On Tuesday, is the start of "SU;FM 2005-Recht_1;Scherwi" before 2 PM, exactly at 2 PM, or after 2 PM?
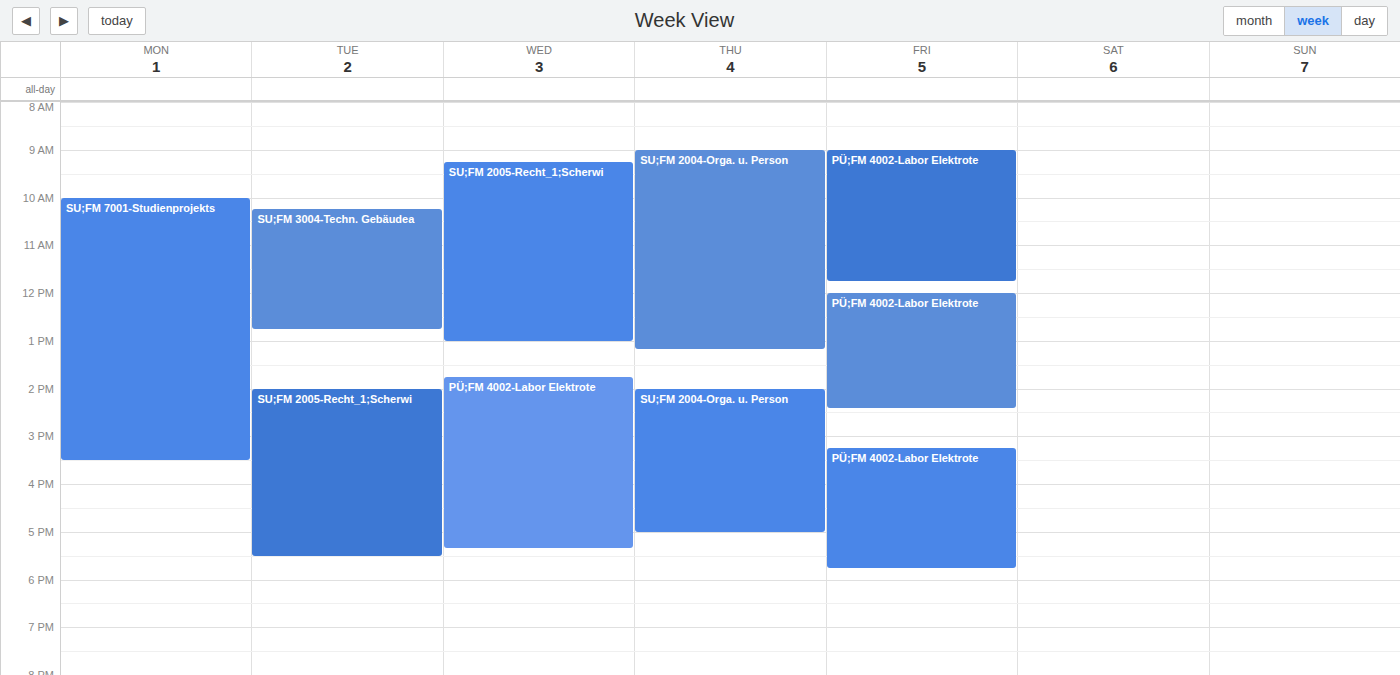
2:00 PM -- exactly at 2 PM, on the 2 PM line.